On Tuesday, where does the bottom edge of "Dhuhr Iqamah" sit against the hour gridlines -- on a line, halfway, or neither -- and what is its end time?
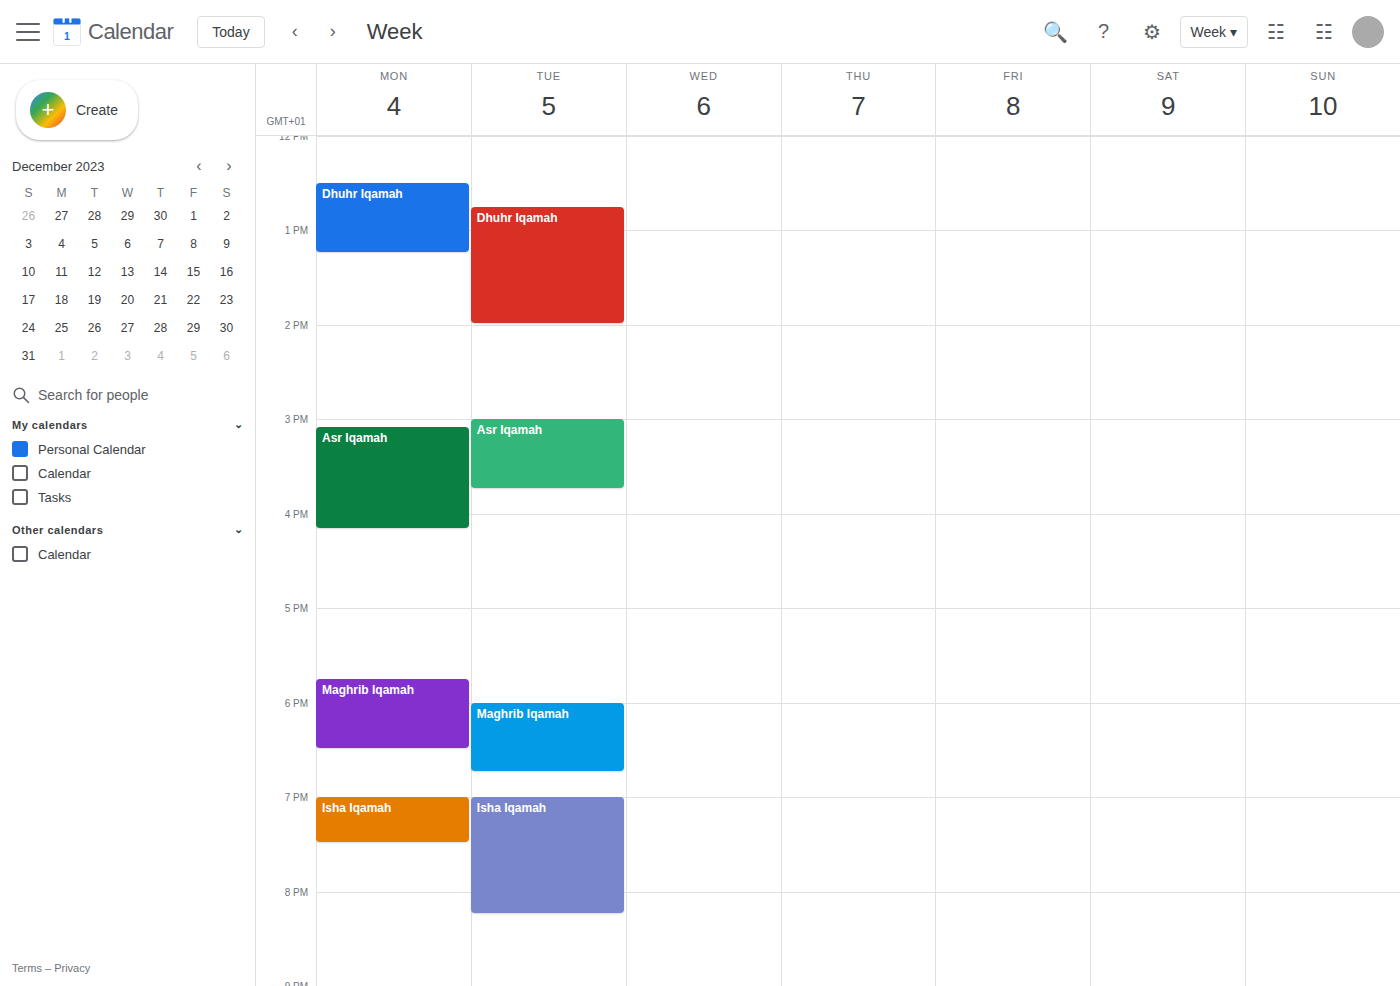
2:00 PM -- exactly on the 2 PM line.